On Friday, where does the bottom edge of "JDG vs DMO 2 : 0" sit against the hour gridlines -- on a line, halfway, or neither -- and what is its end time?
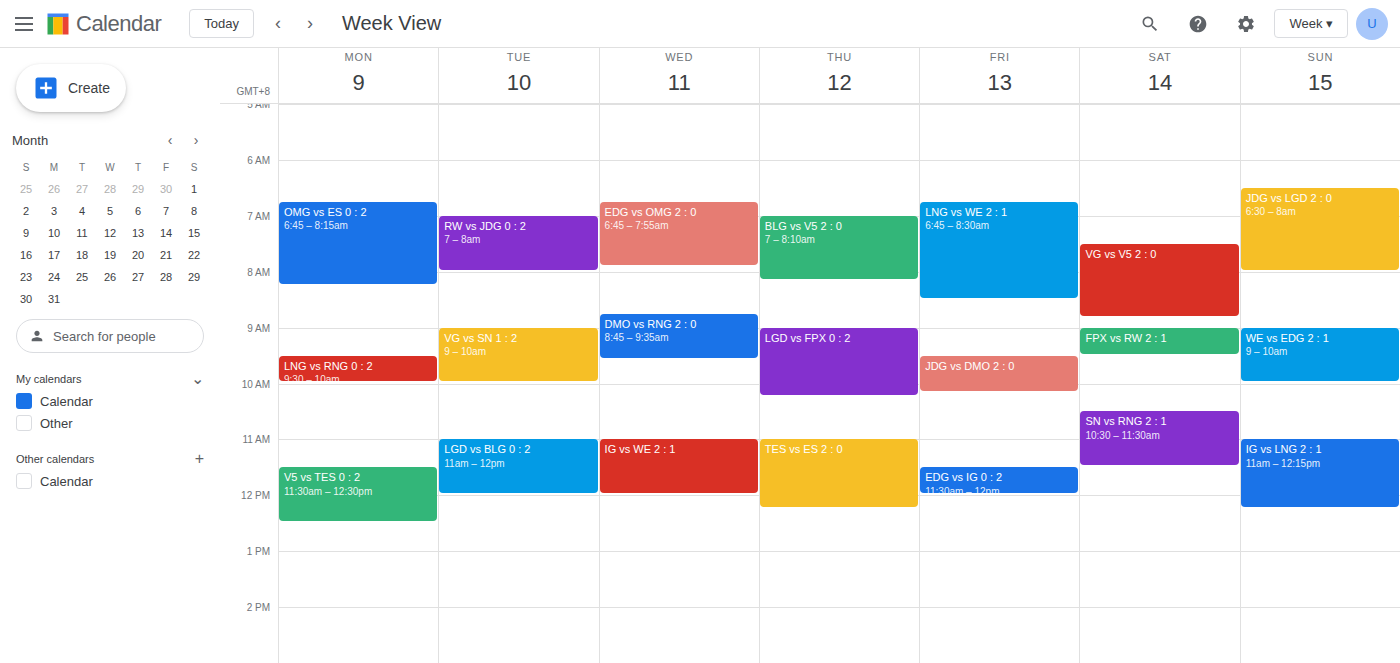
10:10 AM -- neither: 10 minutes below the 10 AM line and 50 minutes above the 11 AM line.